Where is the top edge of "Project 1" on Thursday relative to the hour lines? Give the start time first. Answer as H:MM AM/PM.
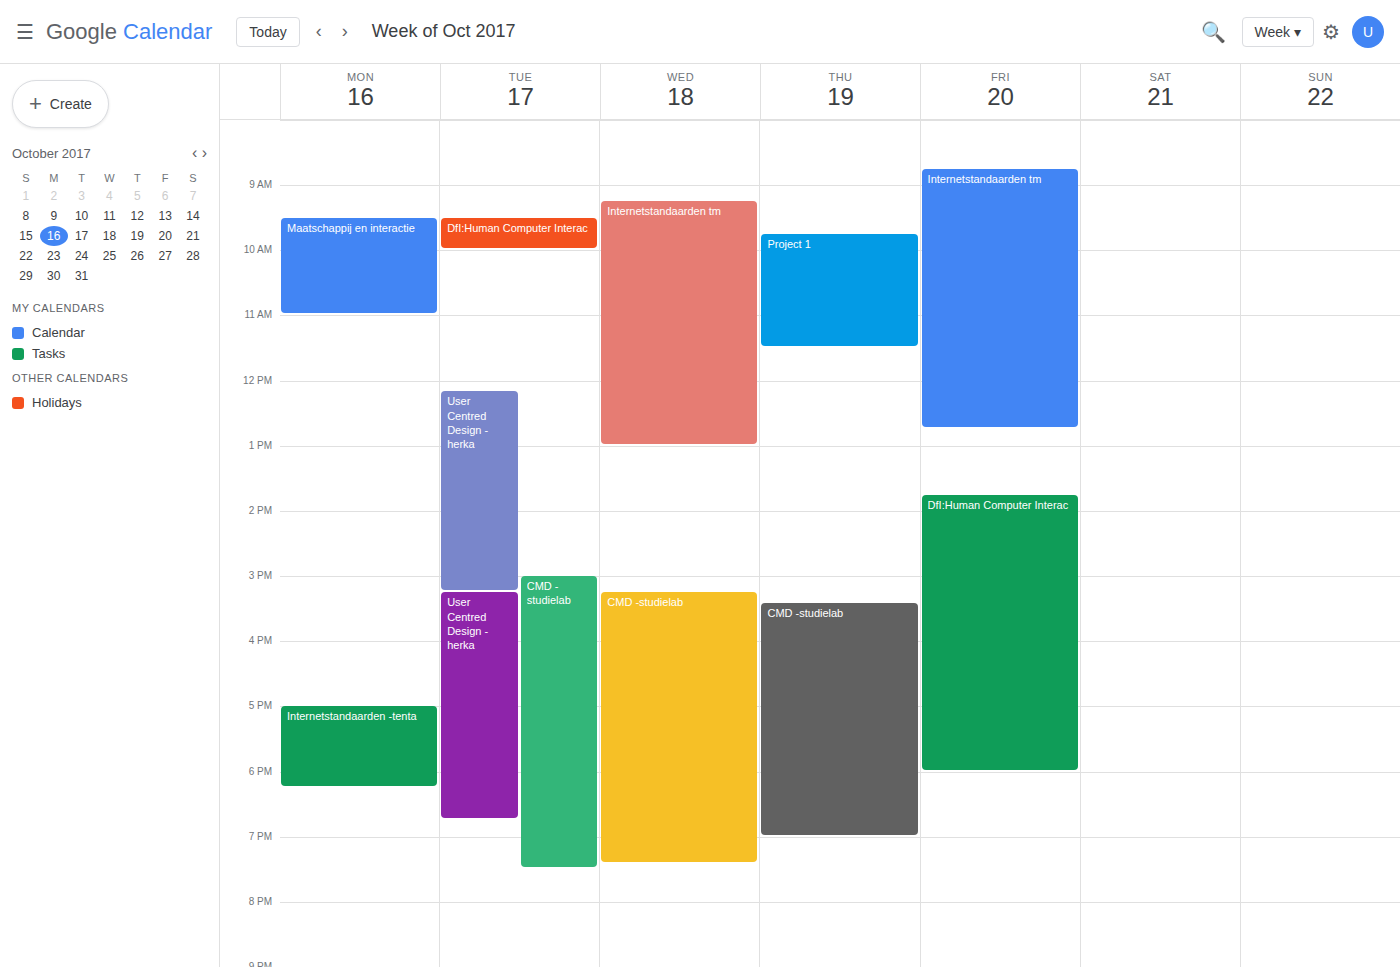
9:45 AM -- neither: three quarters of the way from the 9 AM line to the 10 AM line.